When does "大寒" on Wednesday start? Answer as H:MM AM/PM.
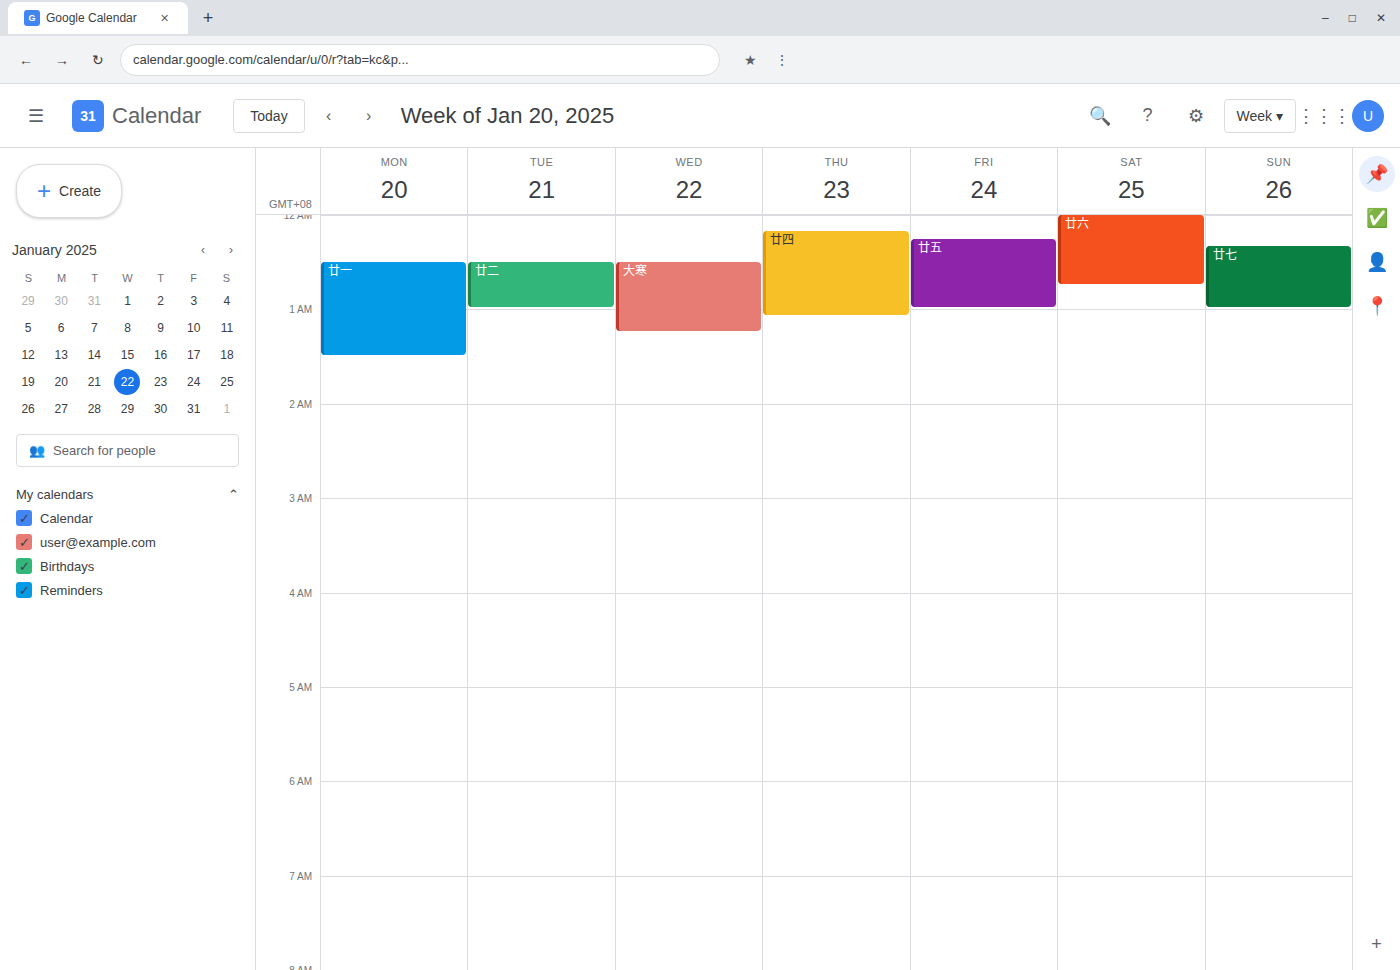
12:30 AM